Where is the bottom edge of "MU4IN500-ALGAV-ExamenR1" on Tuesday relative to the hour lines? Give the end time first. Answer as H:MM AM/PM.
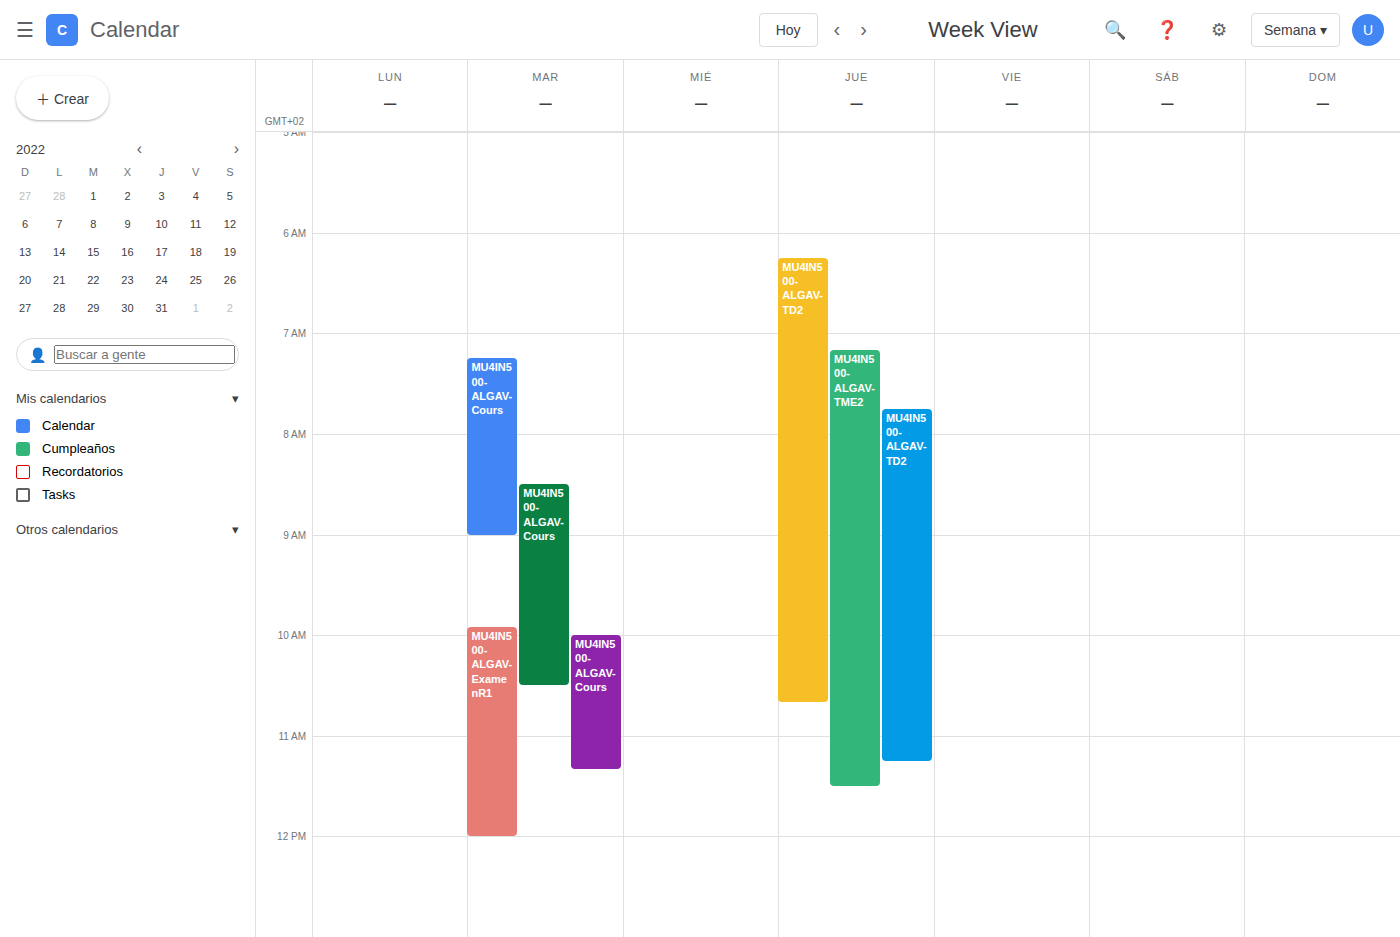
12:00 PM -- exactly on the 12 PM line.